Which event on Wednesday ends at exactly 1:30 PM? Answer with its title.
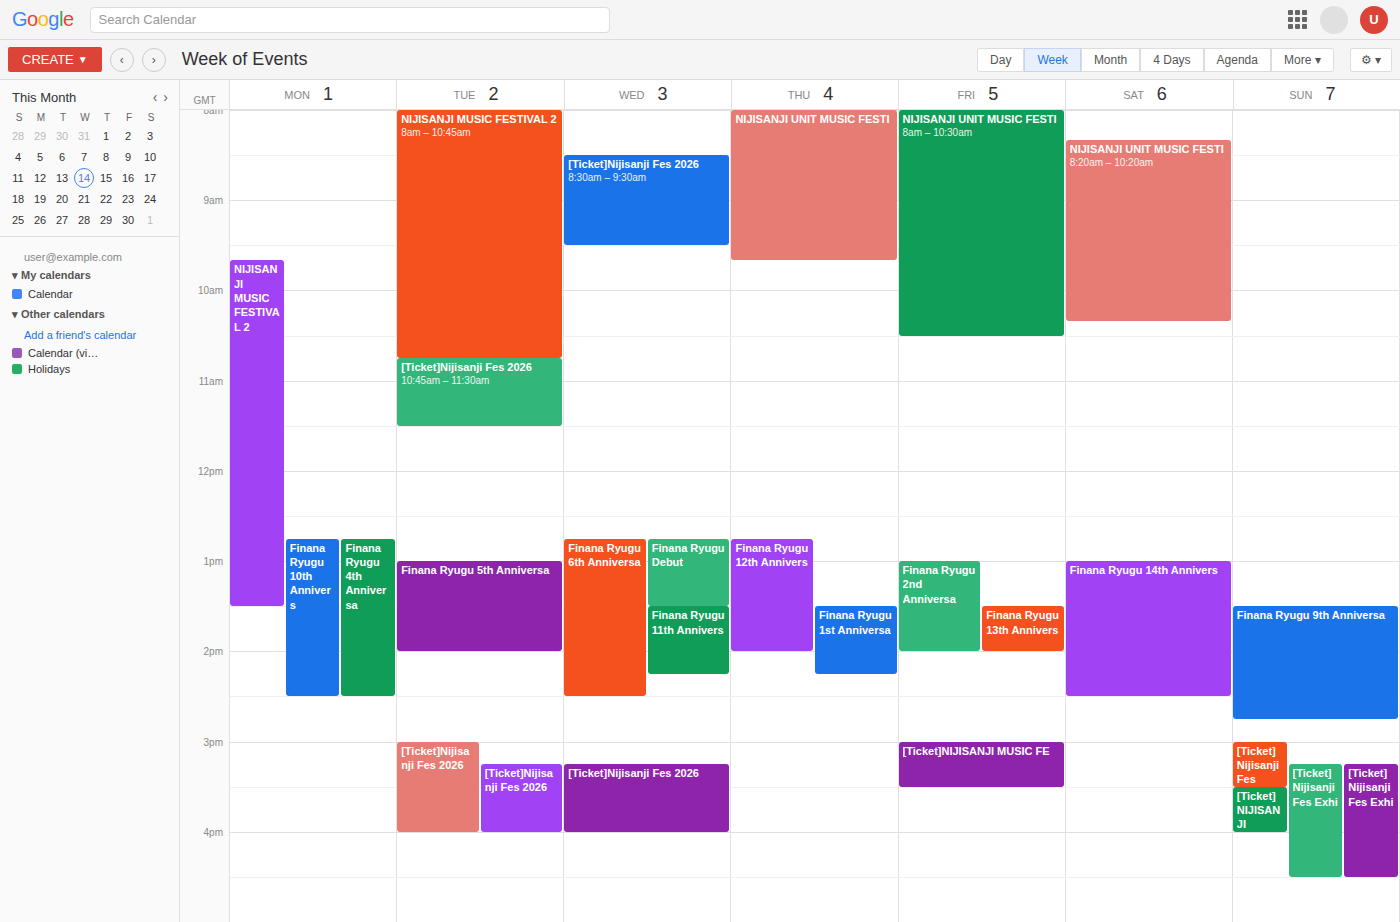
"Finana Ryugu Debut"